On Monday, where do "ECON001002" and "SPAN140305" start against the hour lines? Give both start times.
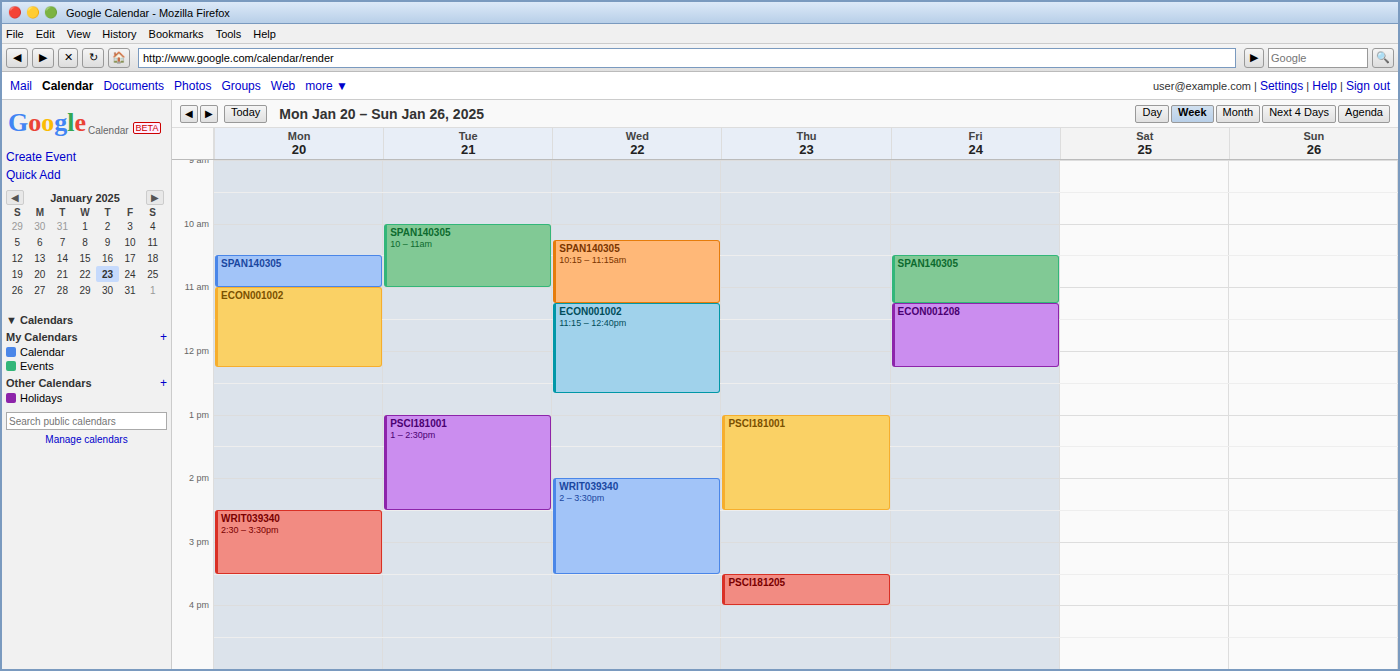
"ECON001002": 11:00 AM, exactly on the 11 AM line. "SPAN140305": 10:30 AM, halfway between the 10 AM and 11 AM lines.